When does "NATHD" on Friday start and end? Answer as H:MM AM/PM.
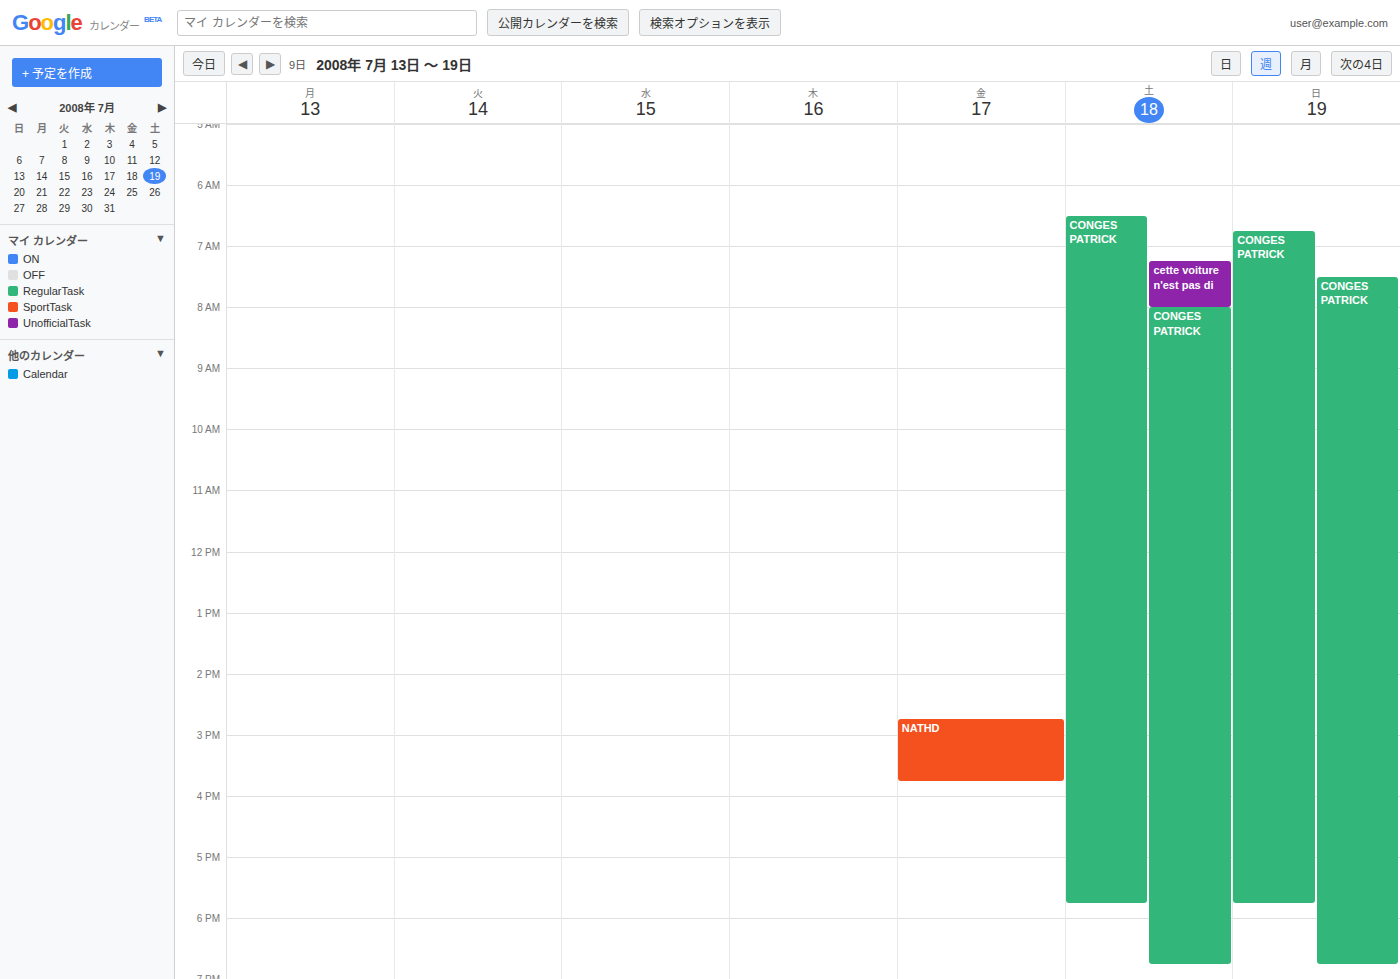
2:45 PM to 3:45 PM